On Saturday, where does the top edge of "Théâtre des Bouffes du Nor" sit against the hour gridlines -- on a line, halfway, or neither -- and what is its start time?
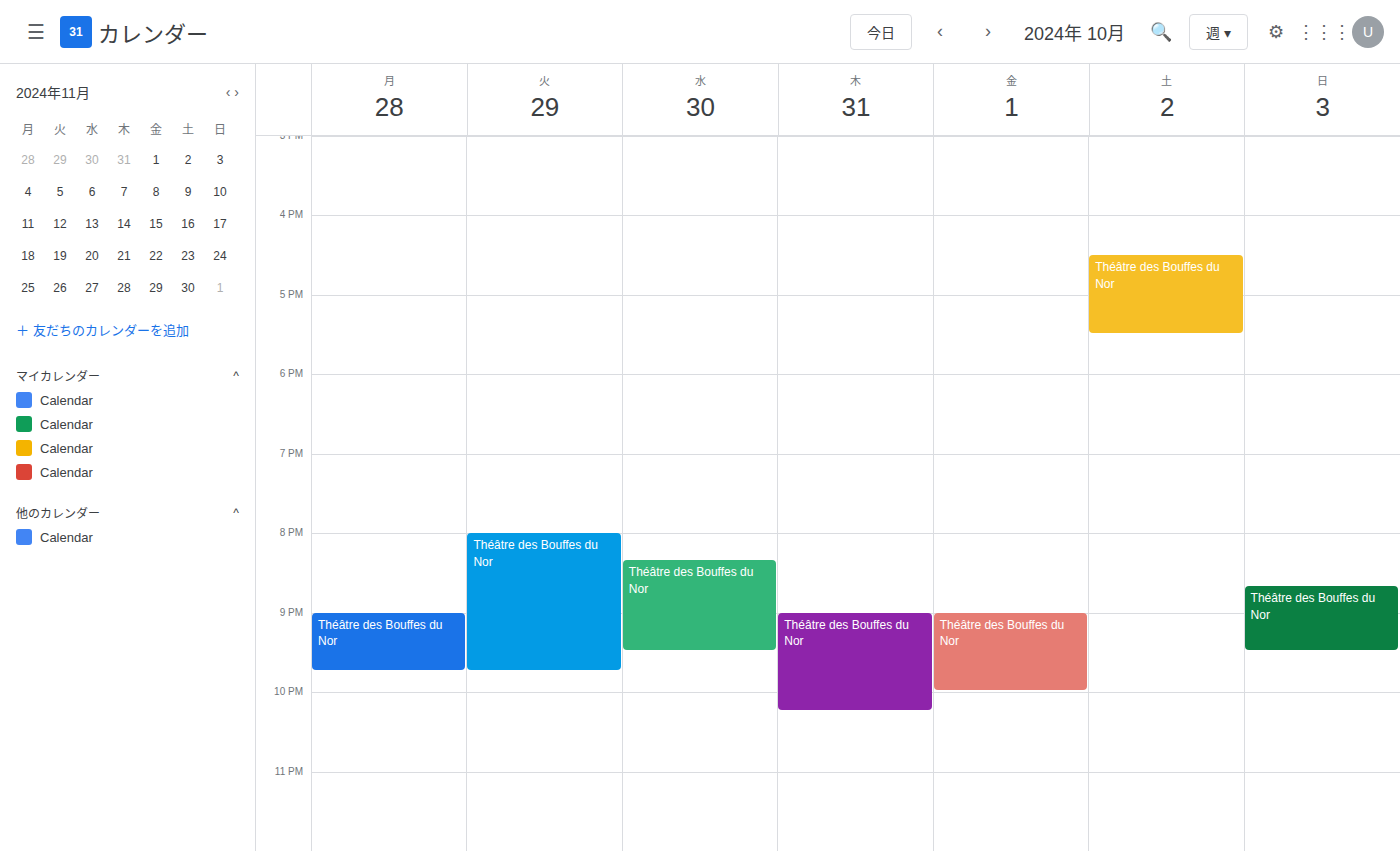
4:30 PM -- halfway between the 4 PM and 5 PM lines.